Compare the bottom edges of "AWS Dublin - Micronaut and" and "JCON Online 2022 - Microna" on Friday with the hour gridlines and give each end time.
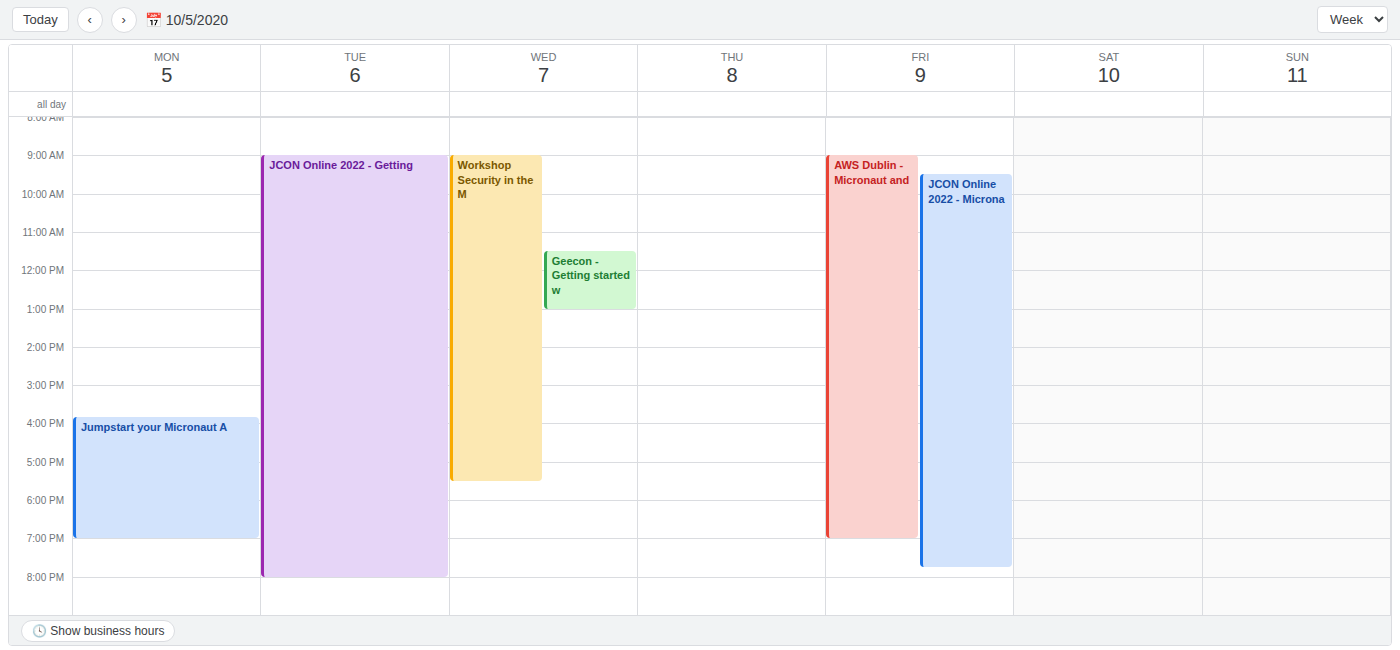
"AWS Dublin - Micronaut and": 7:00 PM, exactly on the 7 PM line. "JCON Online 2022 - Microna": 7:45 PM, neither: three quarters of the way from the 7 PM line to the 8 PM line.